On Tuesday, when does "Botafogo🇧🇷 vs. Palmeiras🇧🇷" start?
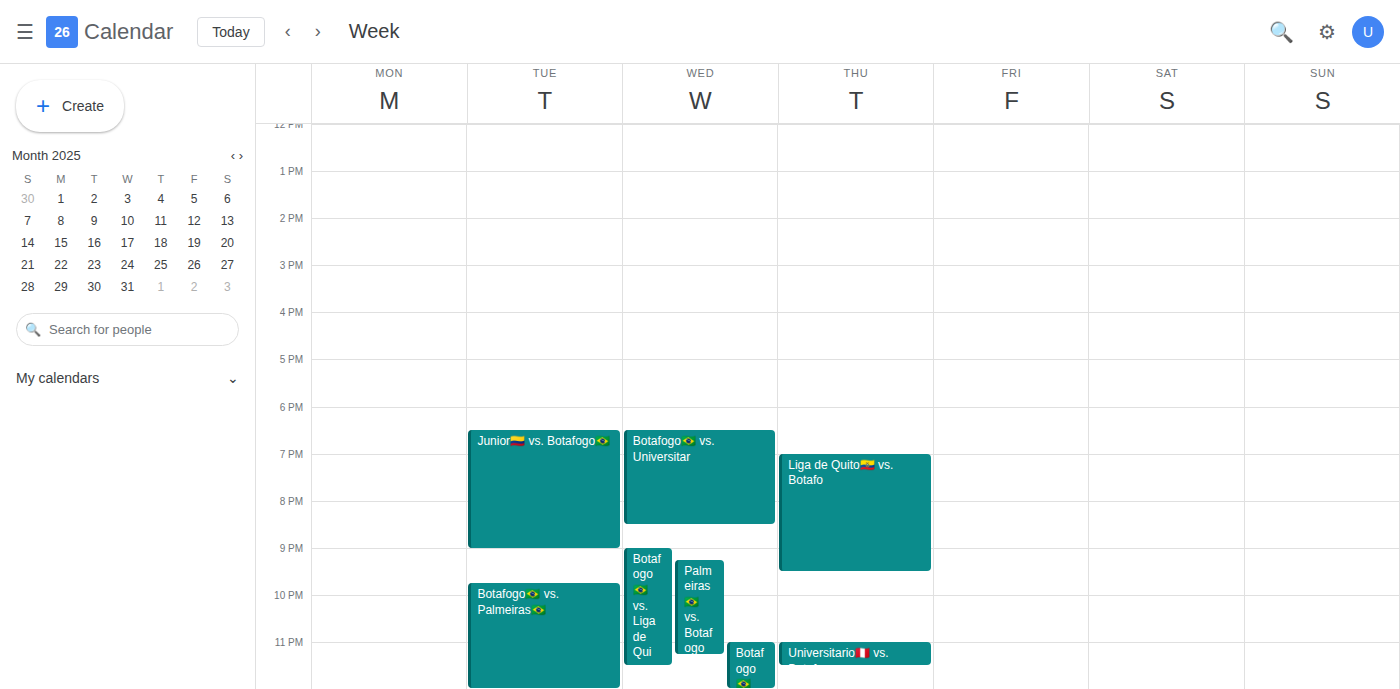
21:45